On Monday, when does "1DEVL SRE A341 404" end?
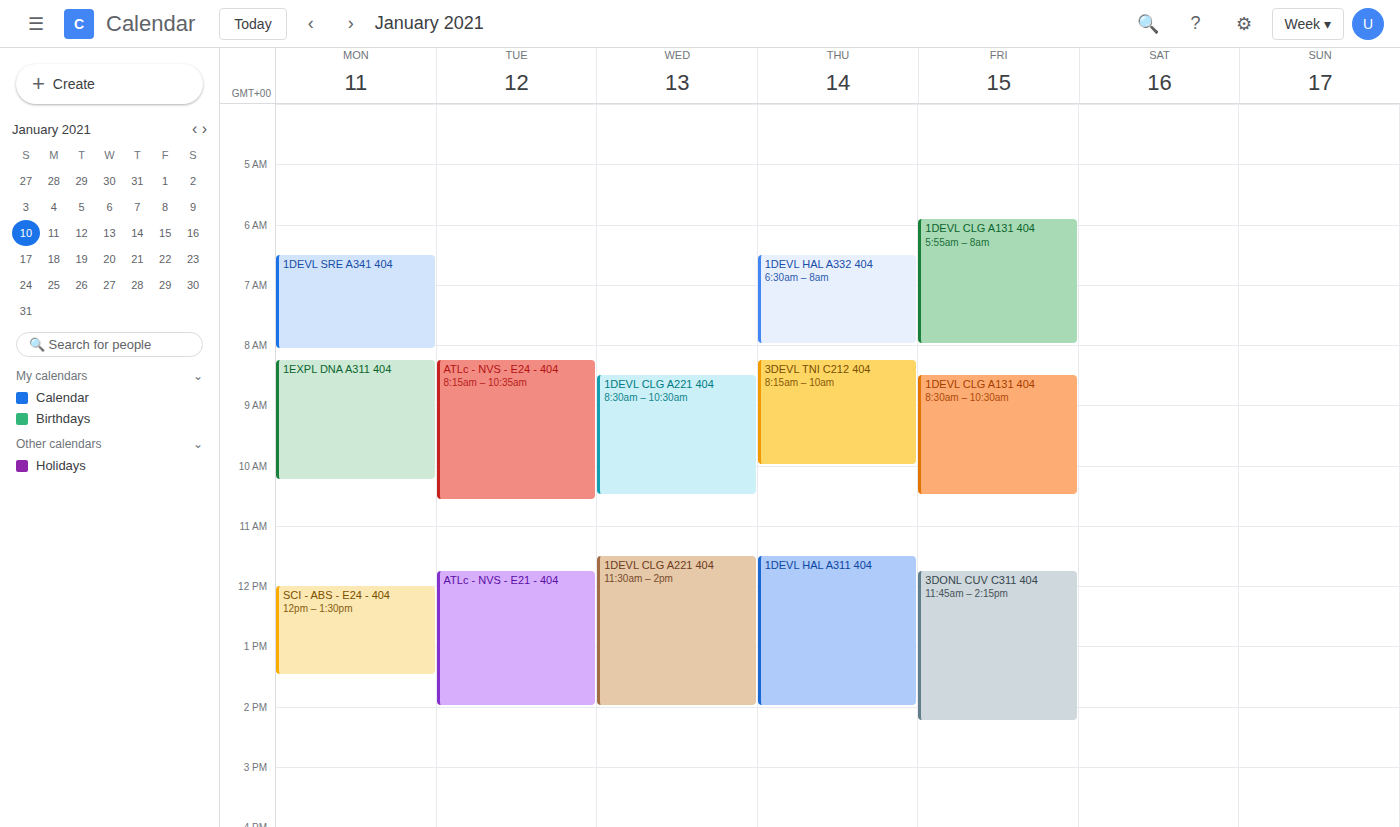
8:05 AM